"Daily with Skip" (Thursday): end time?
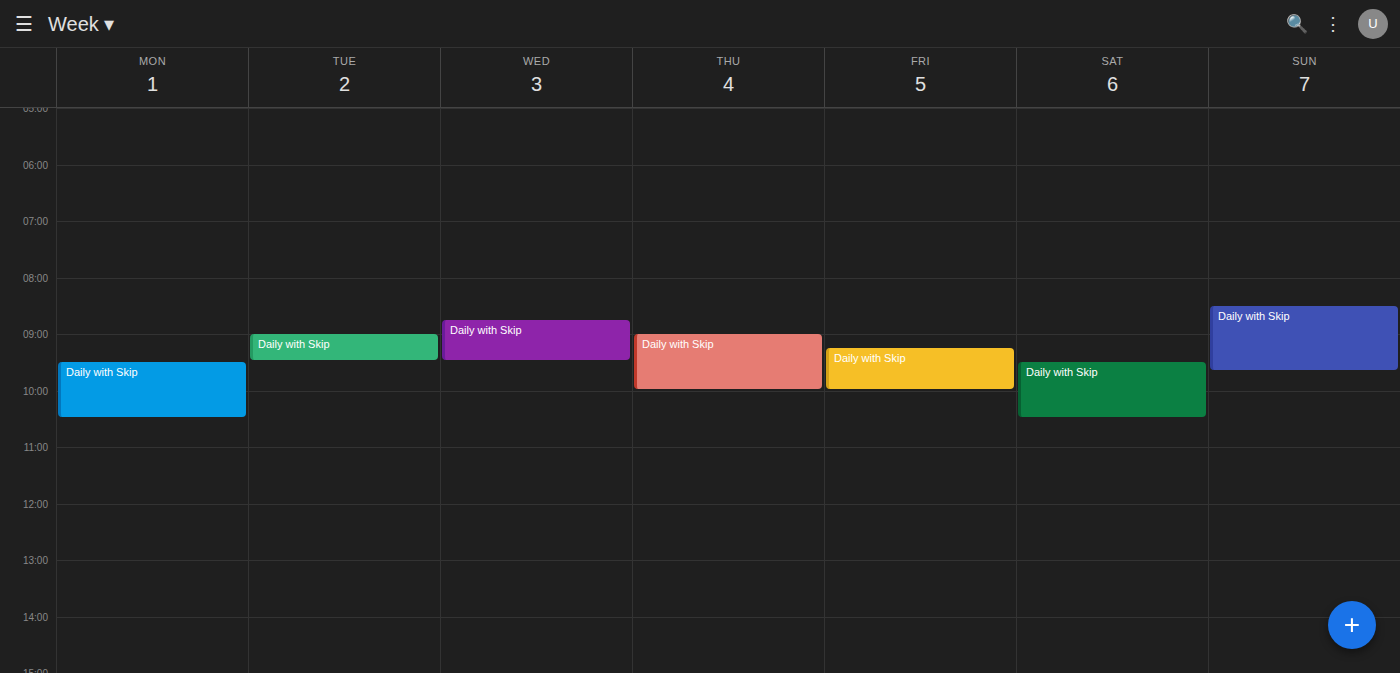
10:00 AM